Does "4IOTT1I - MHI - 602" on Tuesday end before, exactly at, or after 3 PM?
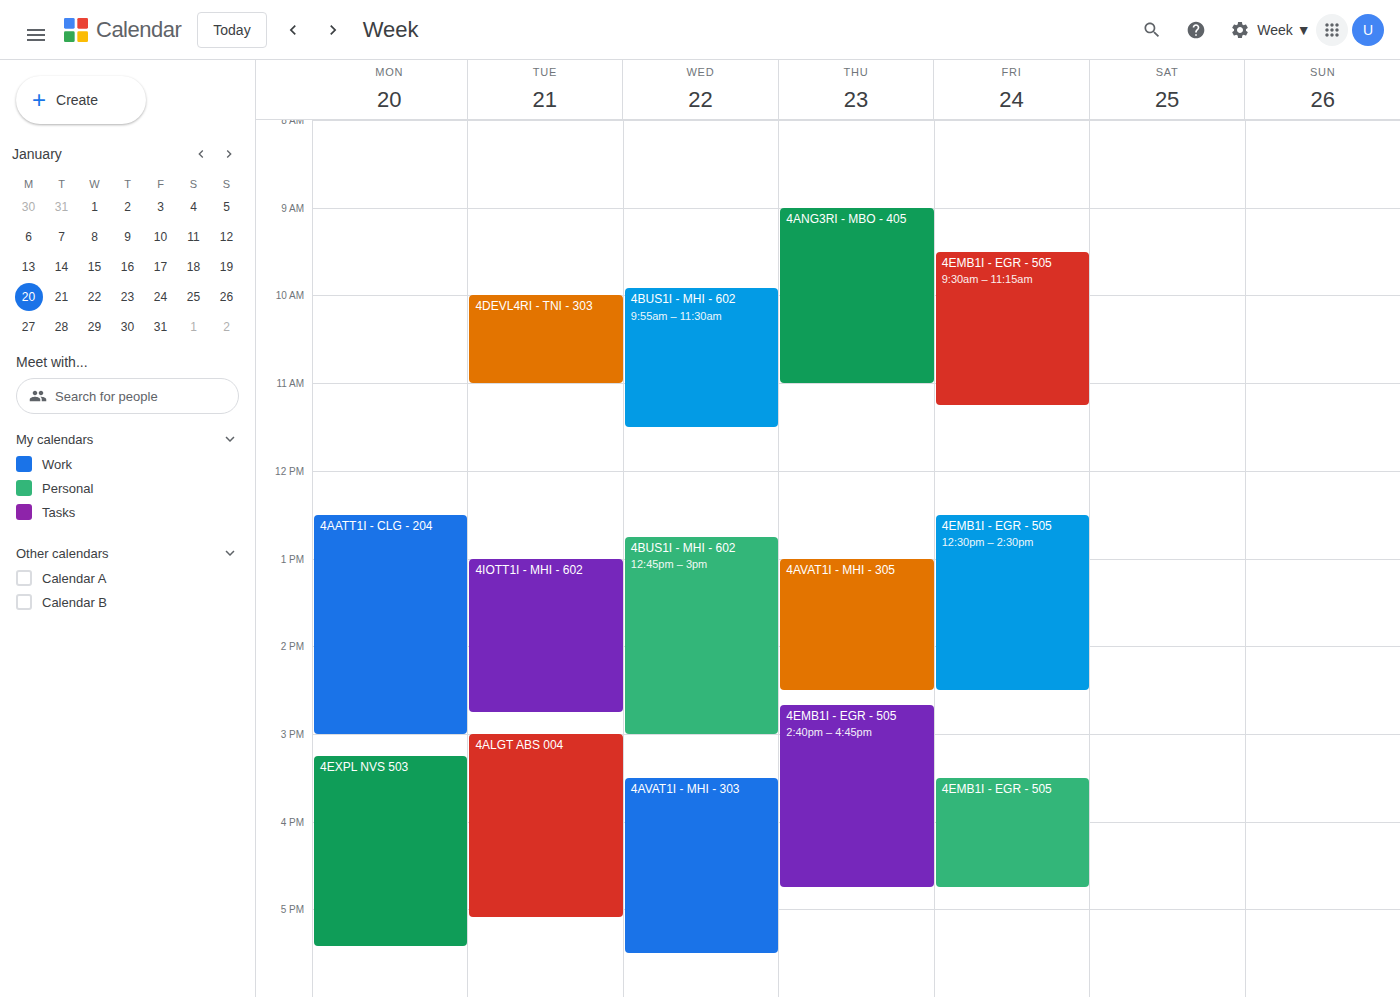
2:45 PM -- before 3 PM, 15 minutes above the 3 PM line.